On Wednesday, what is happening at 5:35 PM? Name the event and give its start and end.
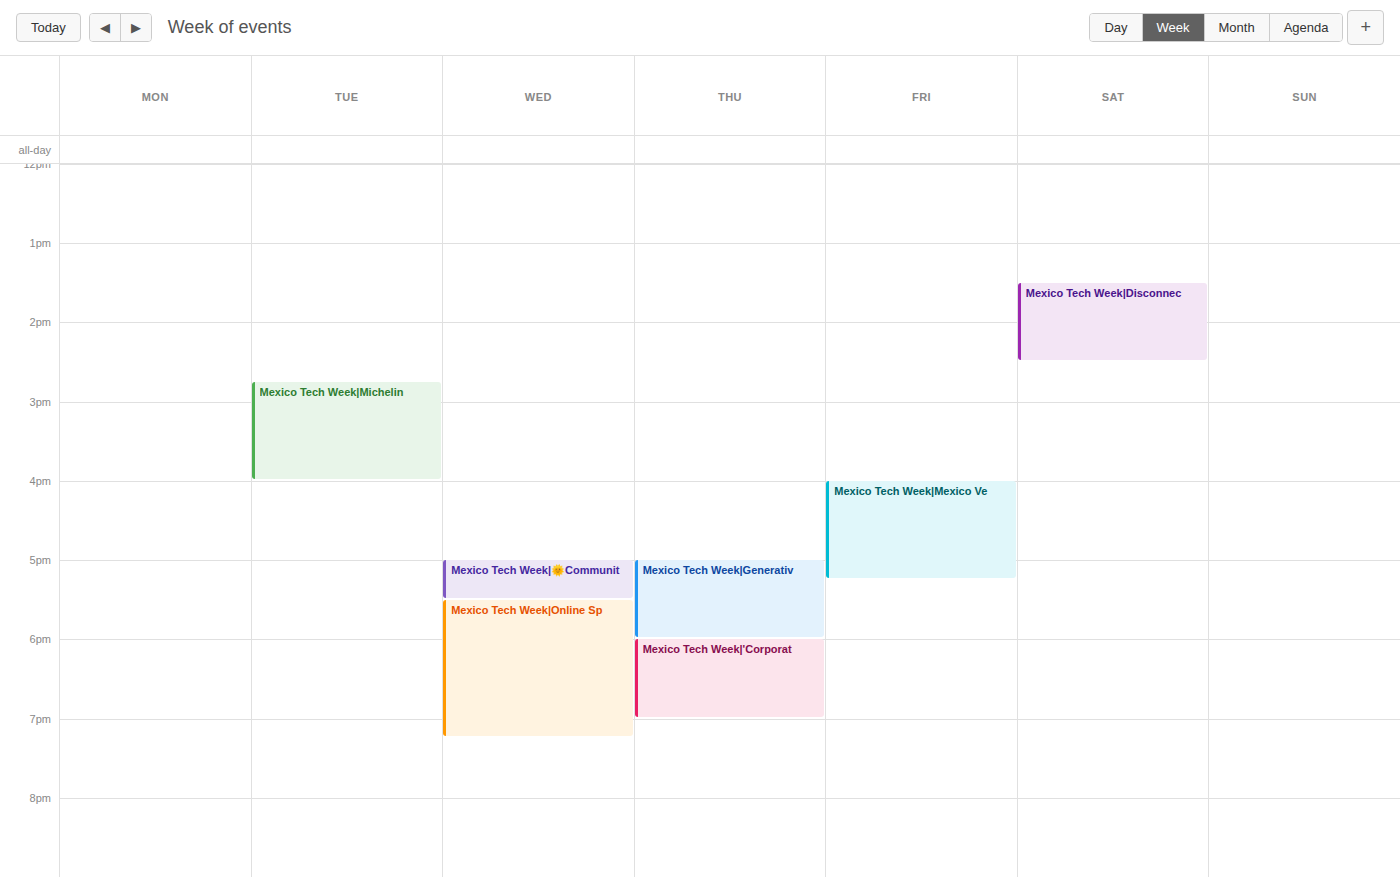
"Mexico Tech Week|Online Sp", 5:30 PM to 7:15 PM